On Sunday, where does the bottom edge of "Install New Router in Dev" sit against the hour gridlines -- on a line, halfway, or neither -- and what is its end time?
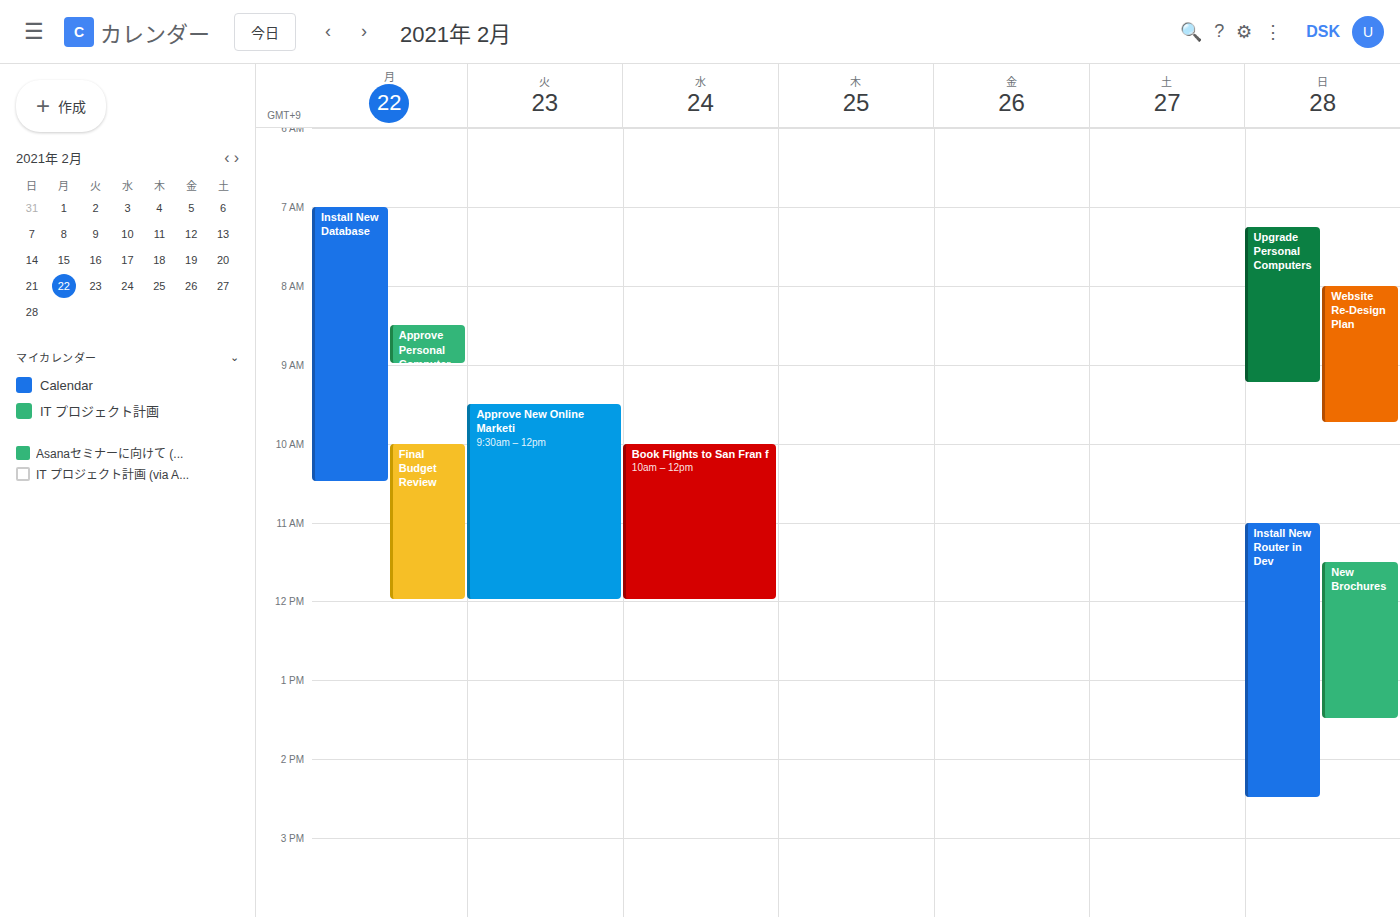
14:30 -- halfway between the 14:00 and 15:00 lines.